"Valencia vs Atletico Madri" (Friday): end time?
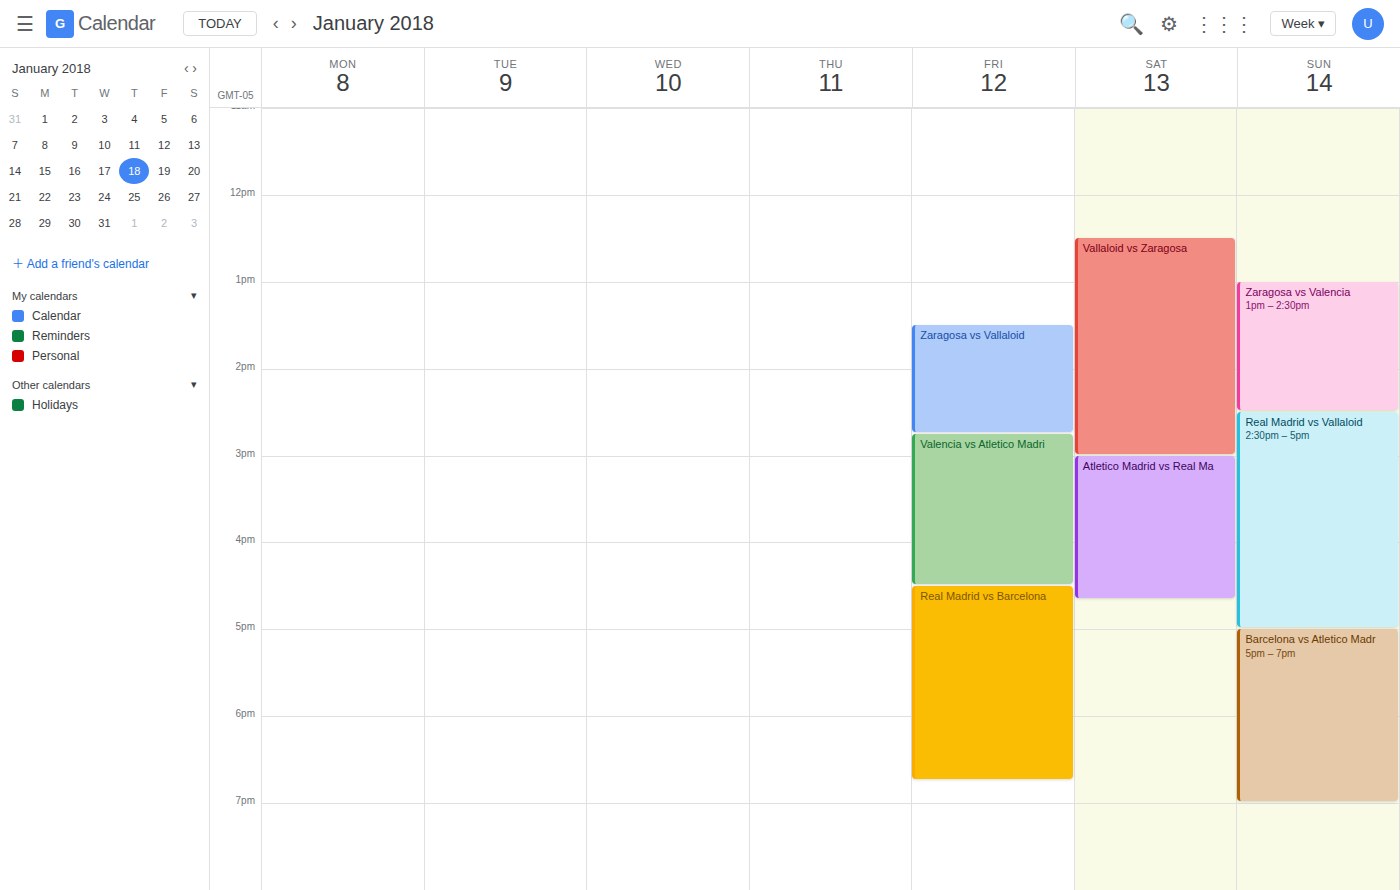
4:30 PM